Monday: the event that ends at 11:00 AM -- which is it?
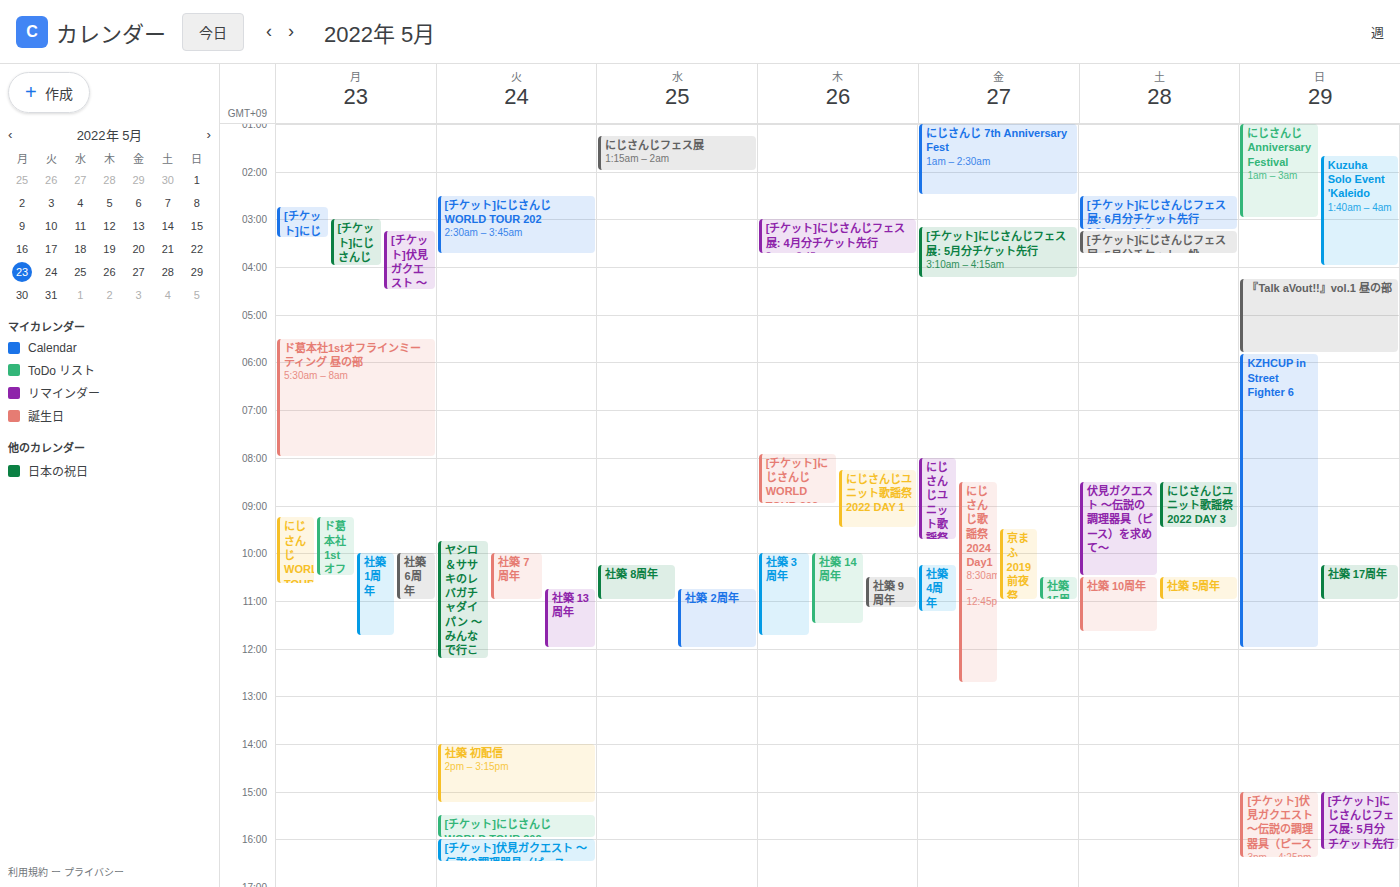
"社築 6周年"